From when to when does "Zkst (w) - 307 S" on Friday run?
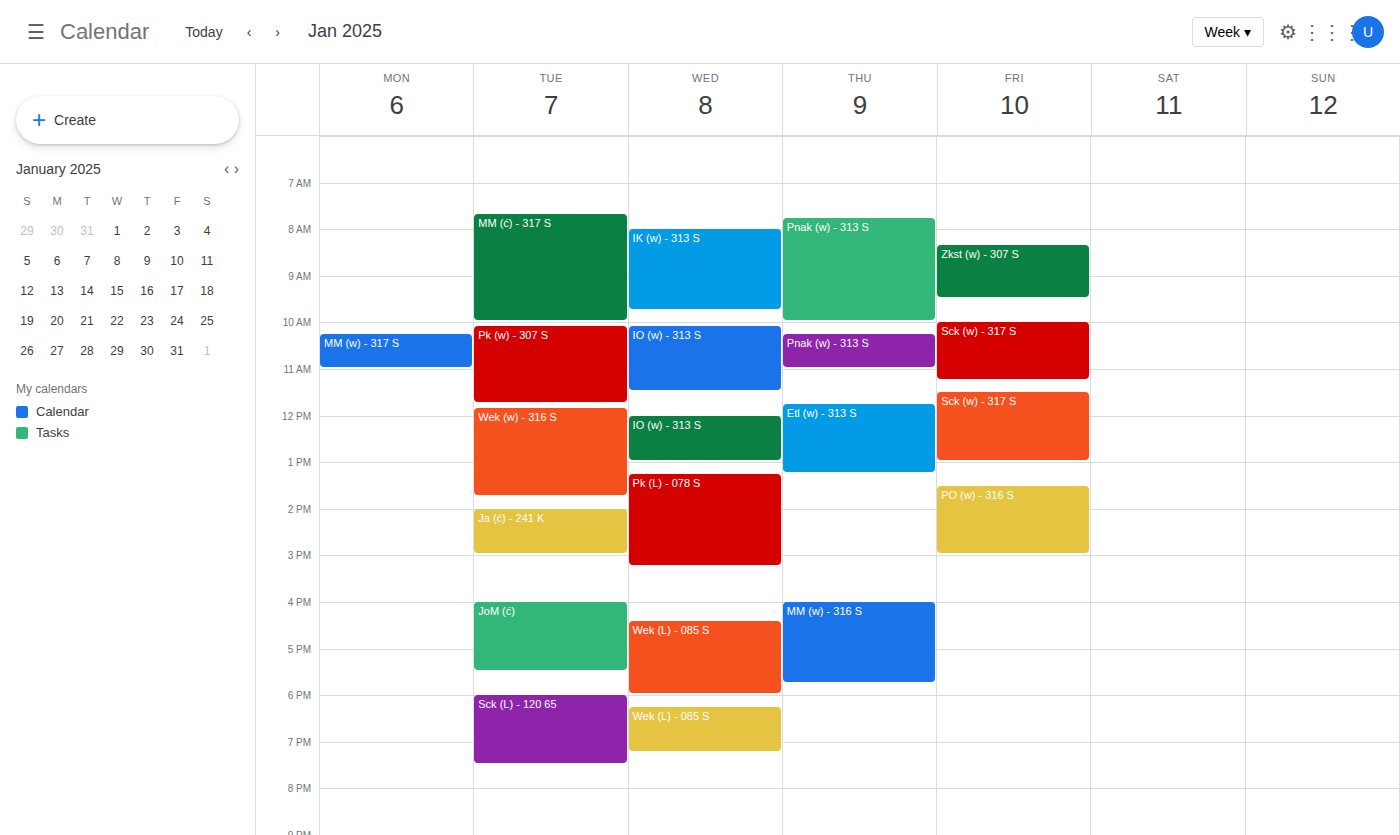
8:20 AM to 9:30 AM